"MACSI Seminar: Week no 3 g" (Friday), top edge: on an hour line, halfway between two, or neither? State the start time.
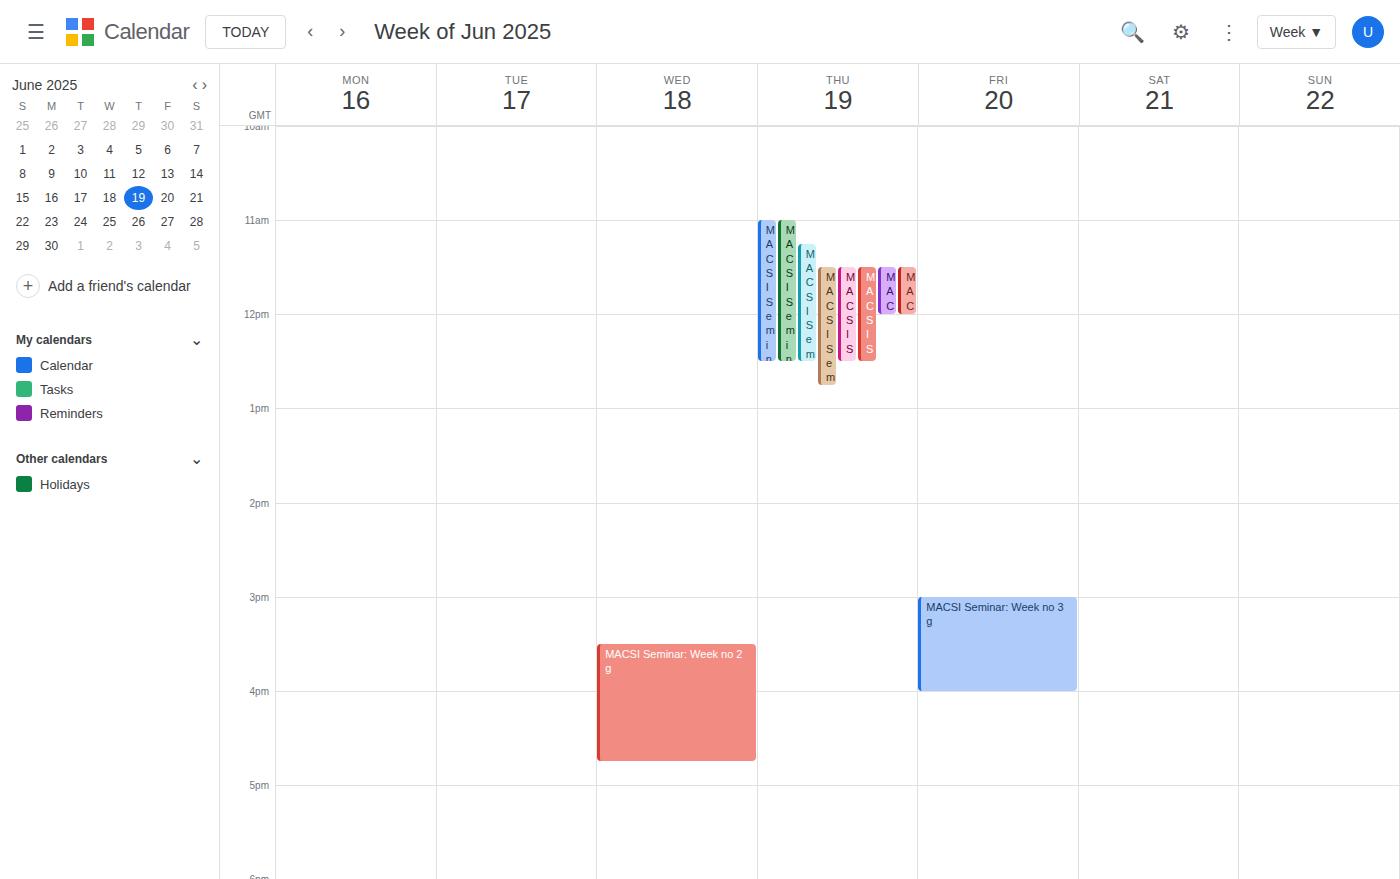
3:00 PM -- exactly on the 3 PM line.